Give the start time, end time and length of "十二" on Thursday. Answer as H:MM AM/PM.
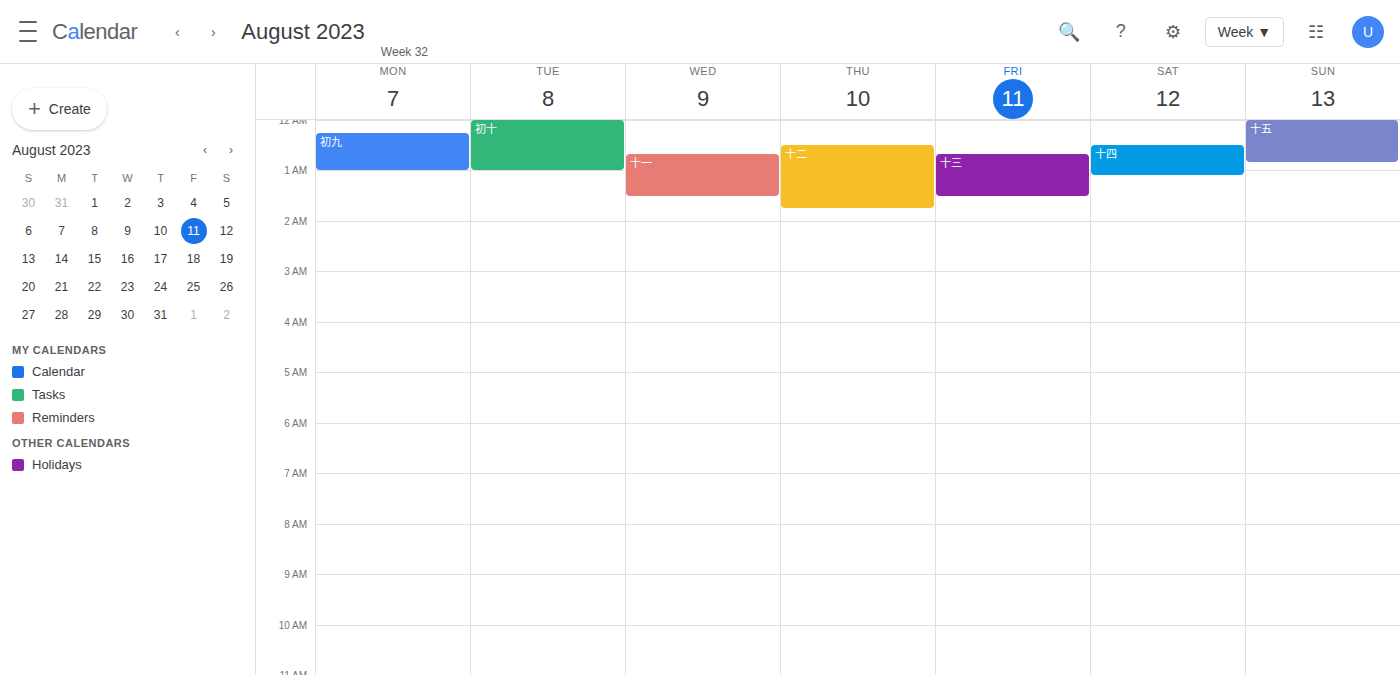
12:30 AM to 1:45 AM, 1 hour 15 minutes